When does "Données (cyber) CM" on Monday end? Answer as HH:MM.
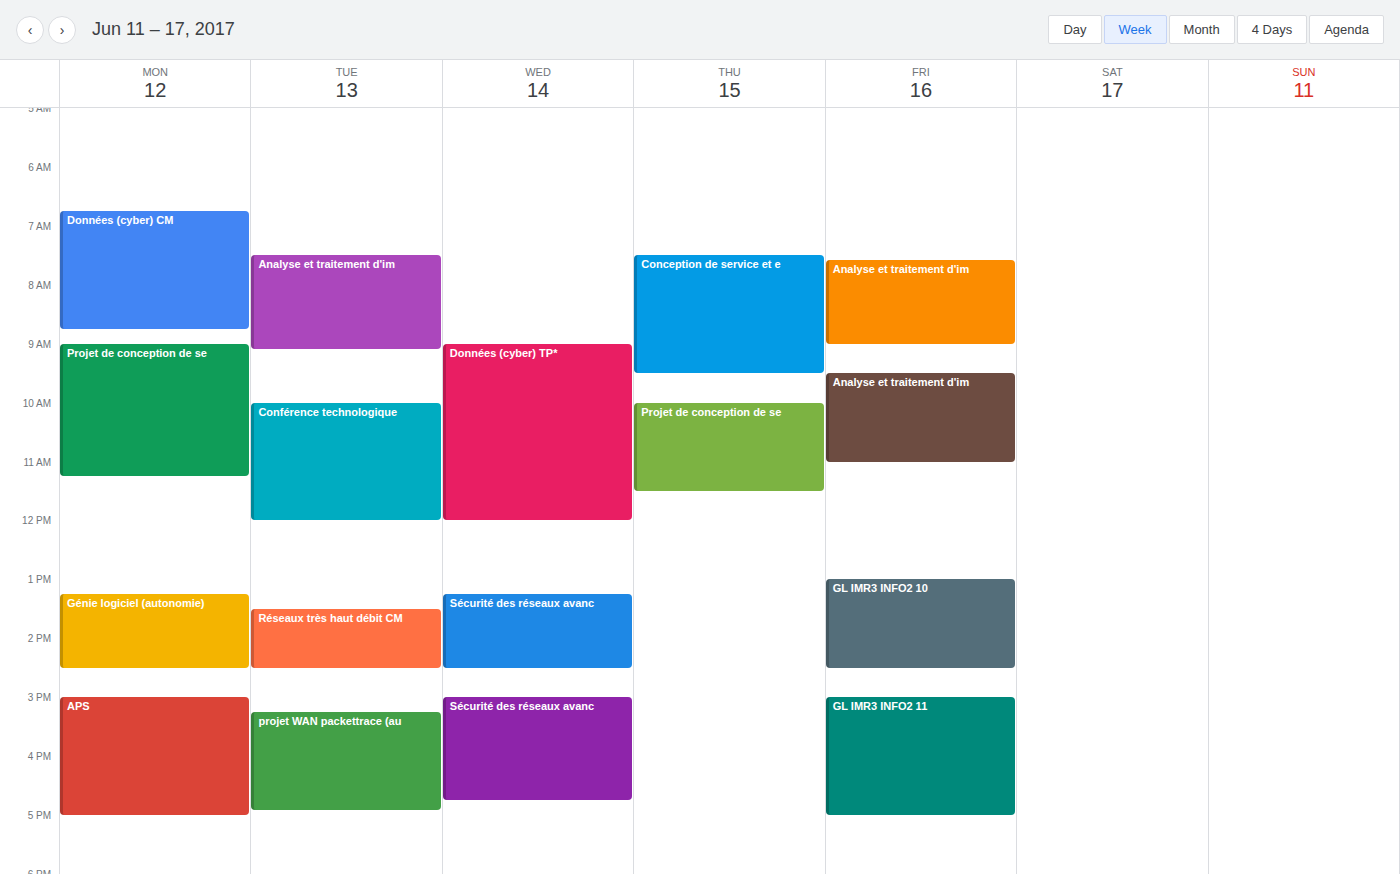
08:45